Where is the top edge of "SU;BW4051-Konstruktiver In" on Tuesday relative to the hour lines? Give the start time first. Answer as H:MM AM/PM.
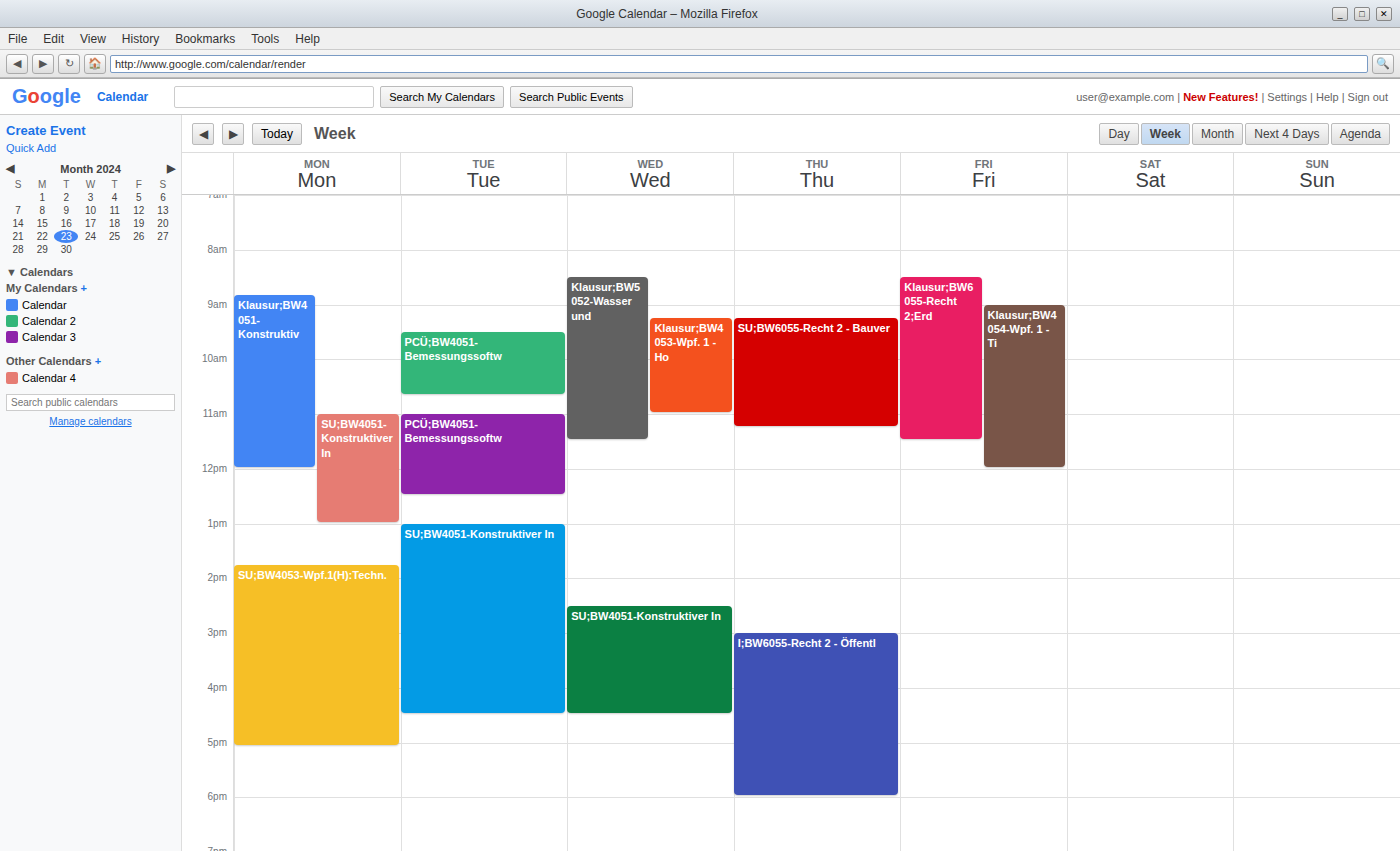
1:00 PM -- exactly on the 1 PM line.